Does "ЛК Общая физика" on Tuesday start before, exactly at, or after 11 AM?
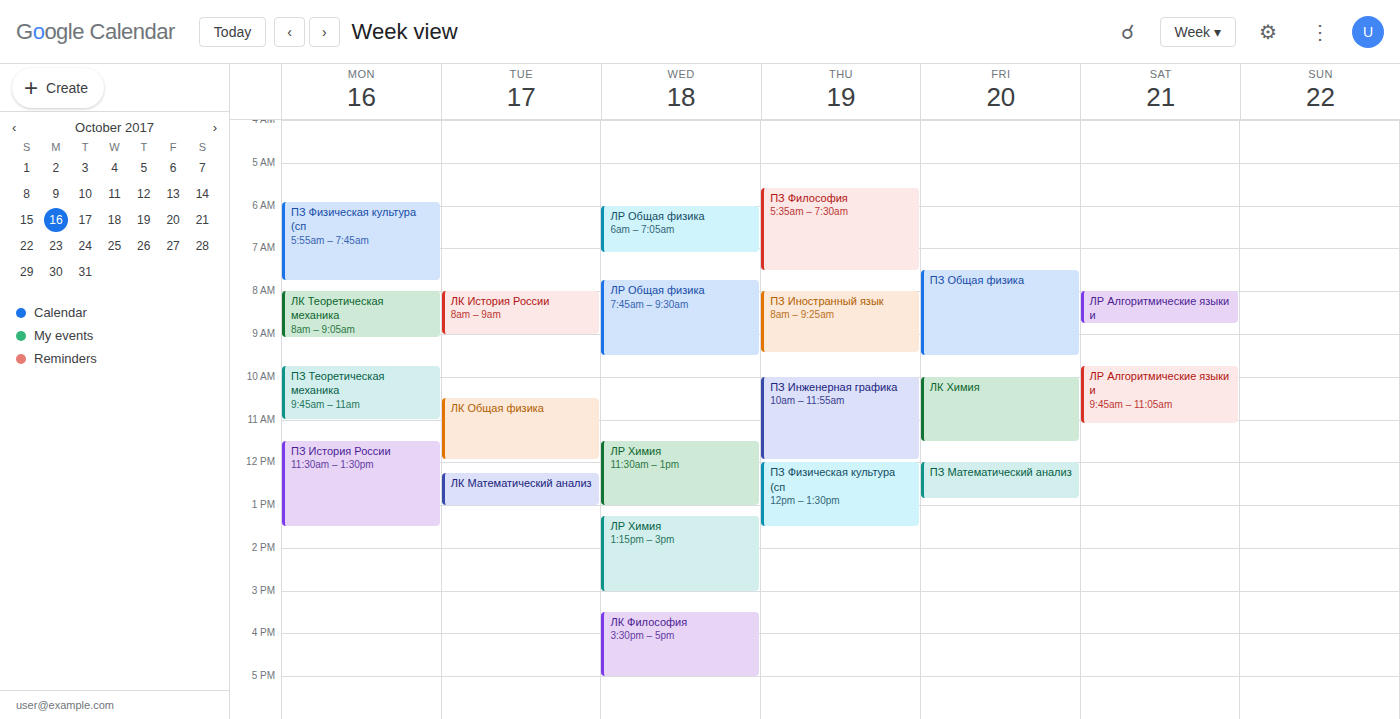
10:30 AM -- before 11 AM, 30 minutes above the 11 AM line.